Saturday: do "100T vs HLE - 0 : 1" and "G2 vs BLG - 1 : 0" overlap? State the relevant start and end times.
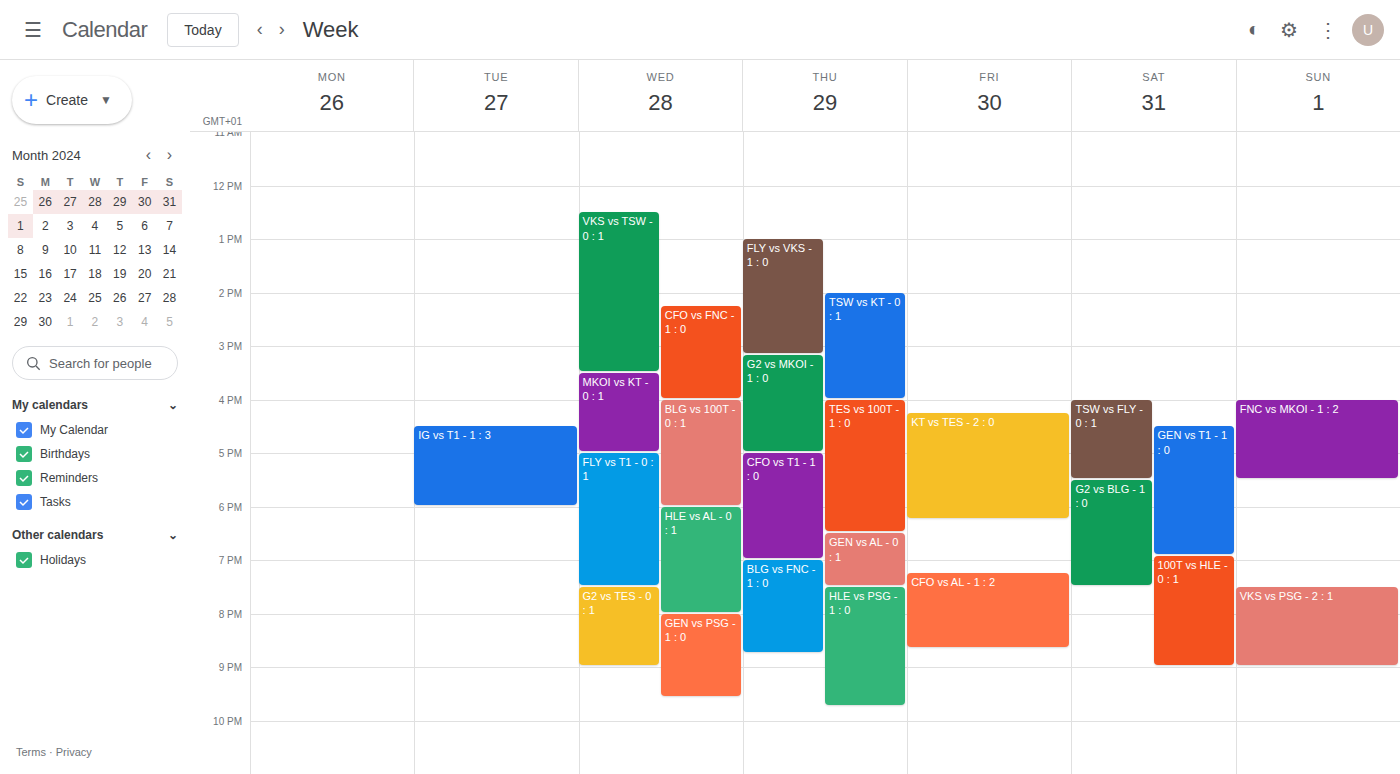
"100T vs HLE - 0 : 1" starts at 6:55 PM, before "G2 vs BLG - 1 : 0" ends at 7:30 PM -- they overlap.